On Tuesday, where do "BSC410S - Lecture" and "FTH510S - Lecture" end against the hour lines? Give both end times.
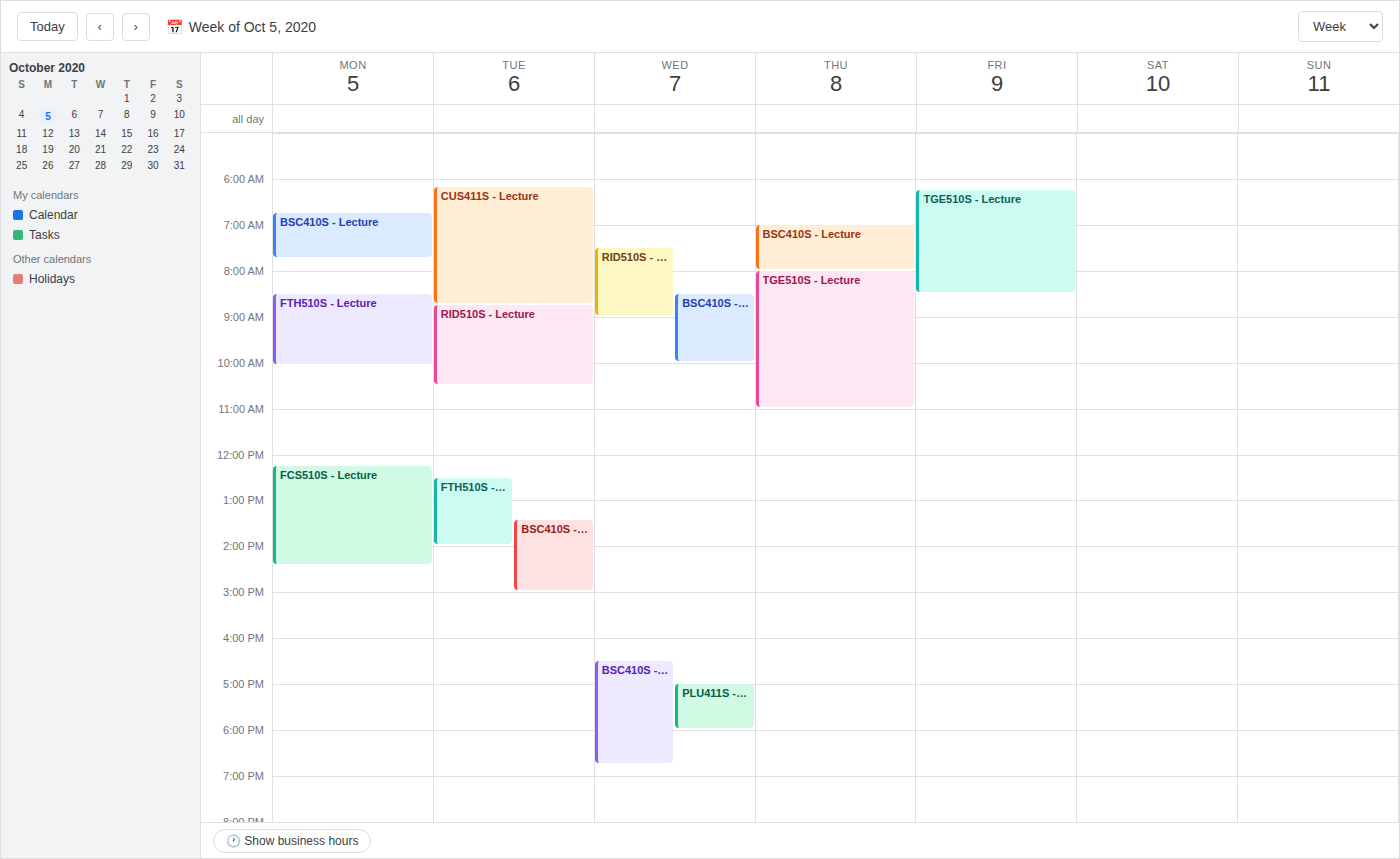
"BSC410S - Lecture": 3:00 PM, exactly on the 3 PM line. "FTH510S - Lecture": 2:00 PM, exactly on the 2 PM line.